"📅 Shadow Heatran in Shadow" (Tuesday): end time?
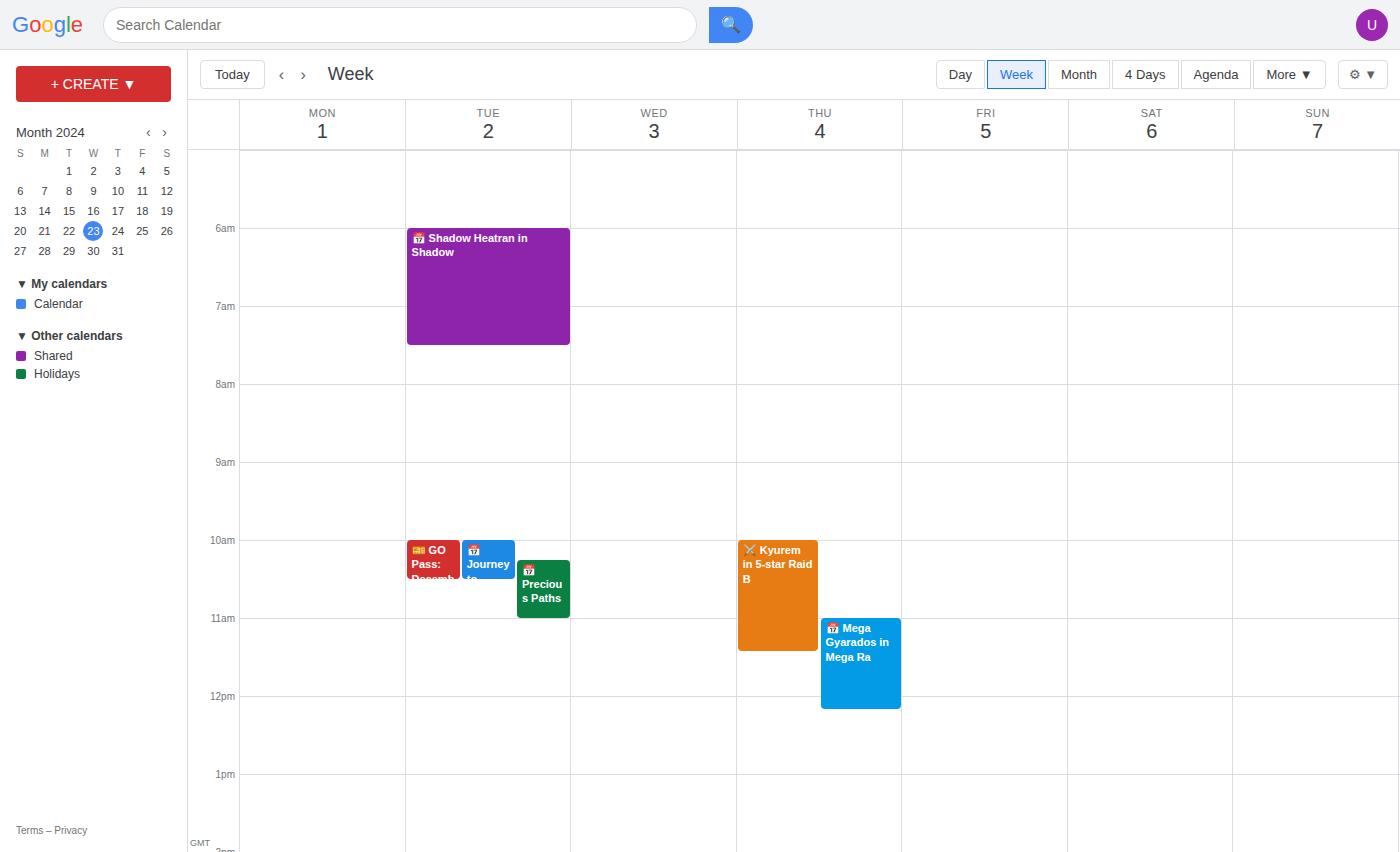
7:30 AM